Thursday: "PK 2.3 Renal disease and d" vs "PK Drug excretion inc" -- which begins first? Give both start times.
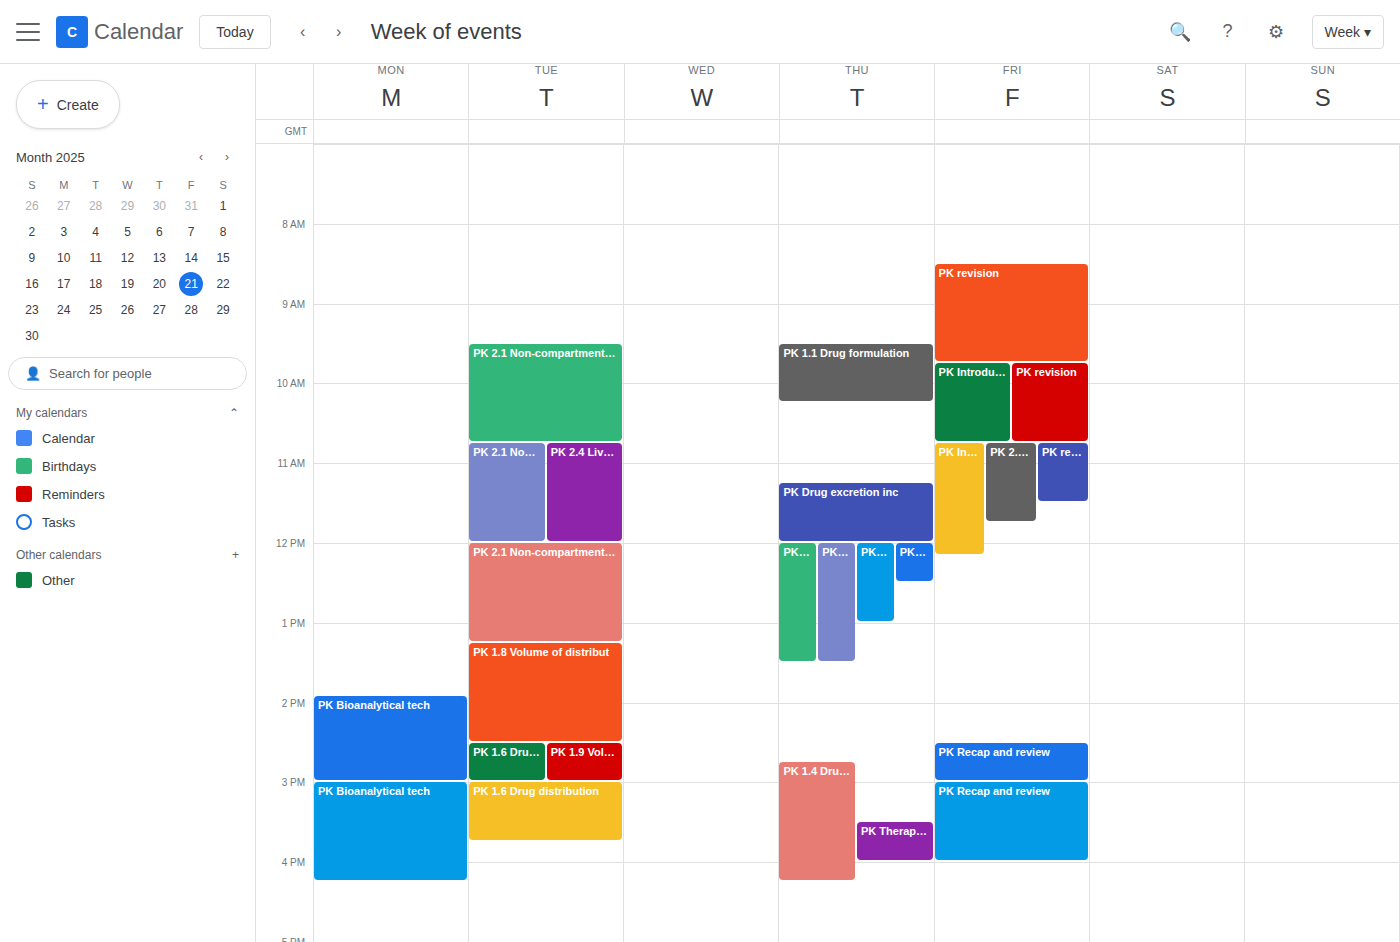
"PK Drug excretion inc" 11:15 AM; "PK 2.3 Renal disease and d" 12:00 PM.